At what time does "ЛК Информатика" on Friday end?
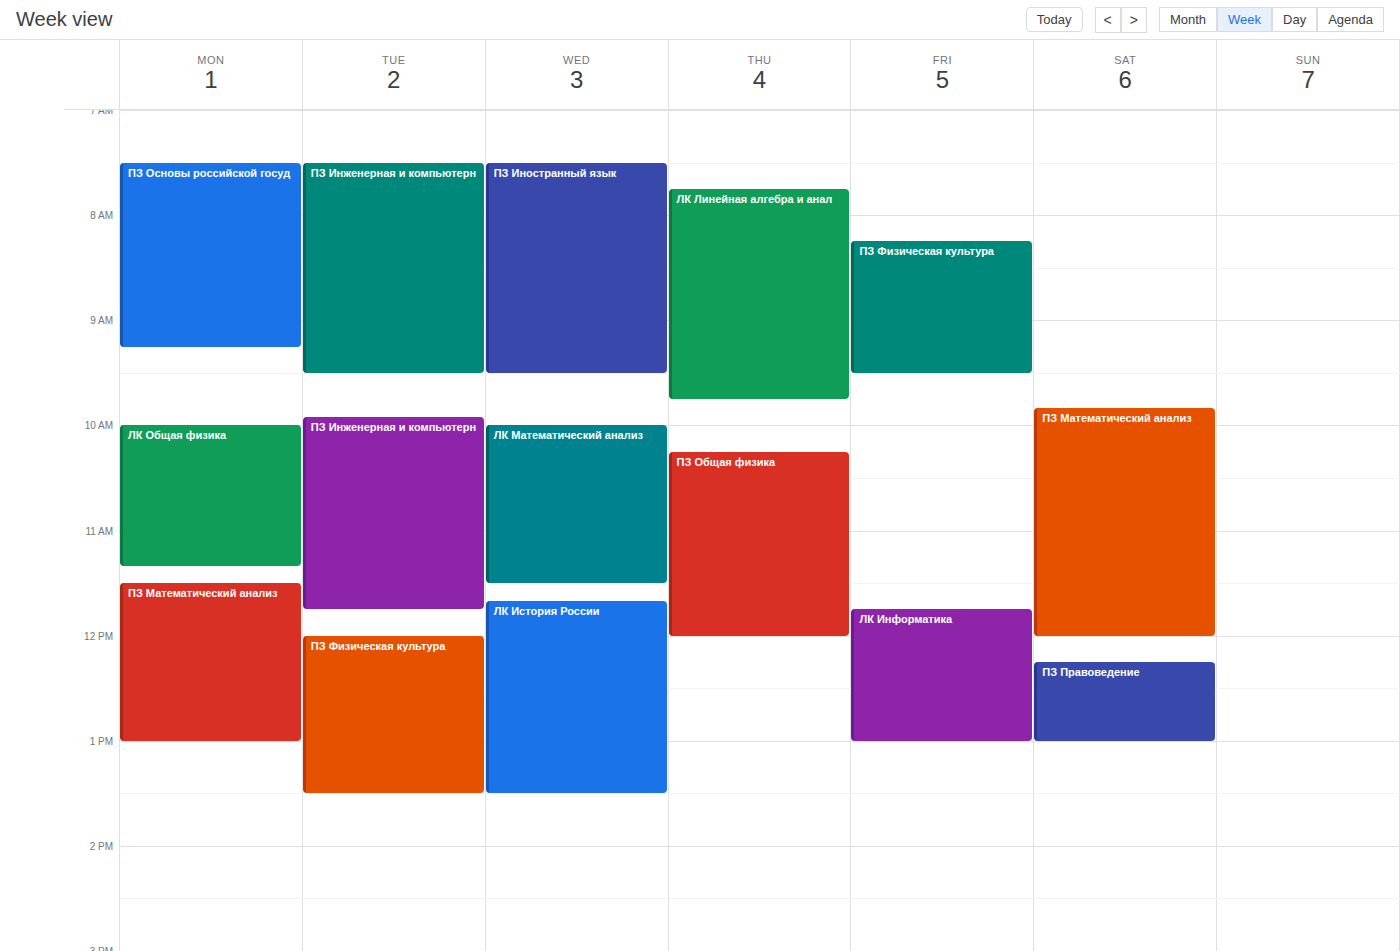
1:00 PM